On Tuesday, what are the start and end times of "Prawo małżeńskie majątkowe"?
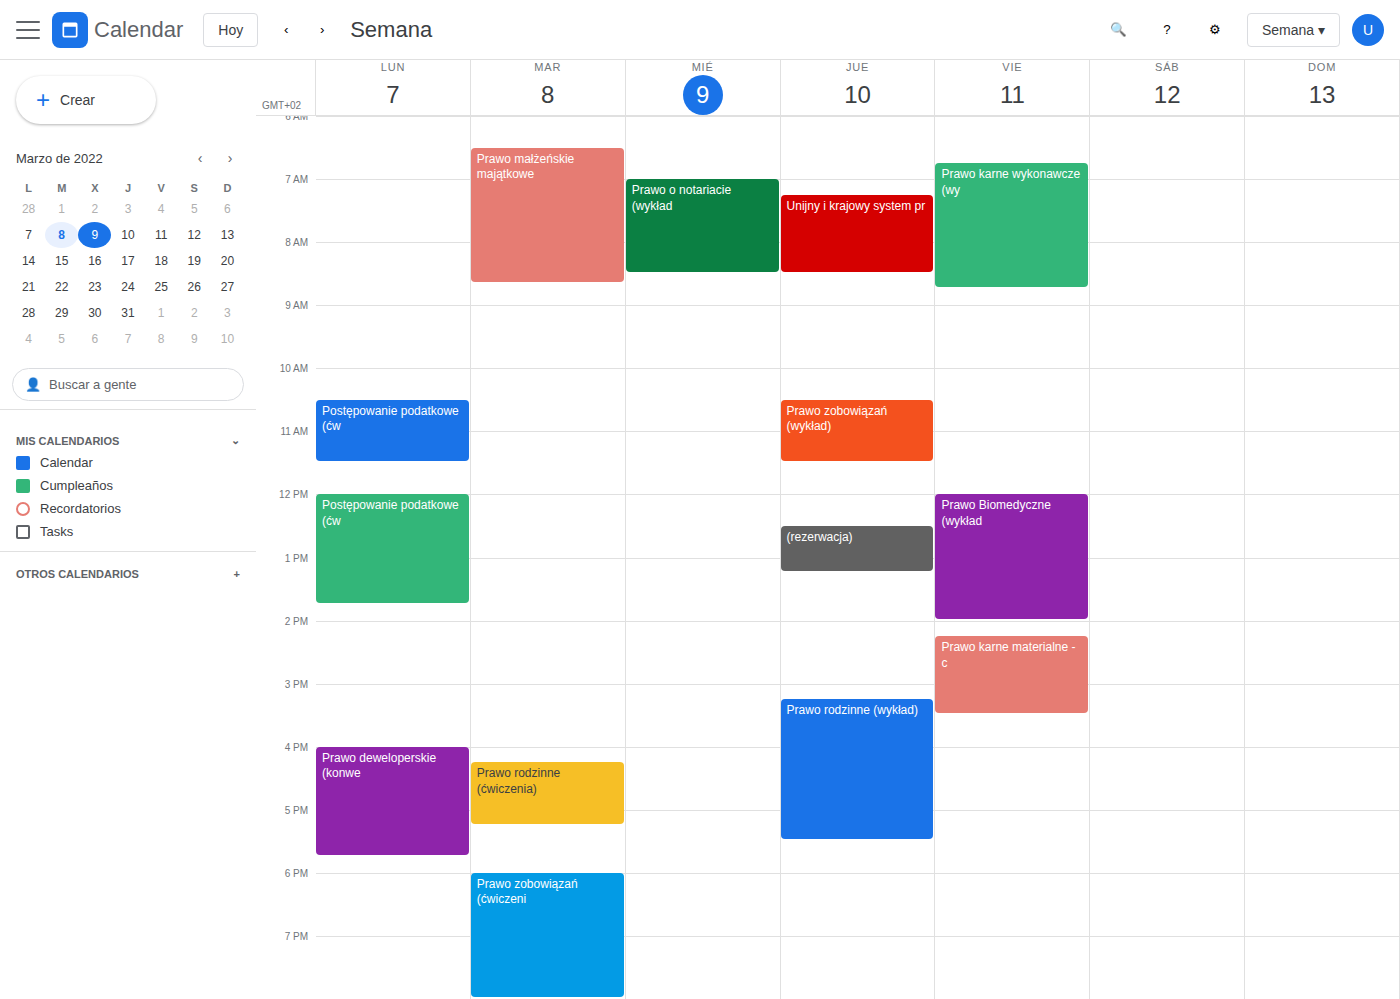
6:30 AM to 8:40 AM